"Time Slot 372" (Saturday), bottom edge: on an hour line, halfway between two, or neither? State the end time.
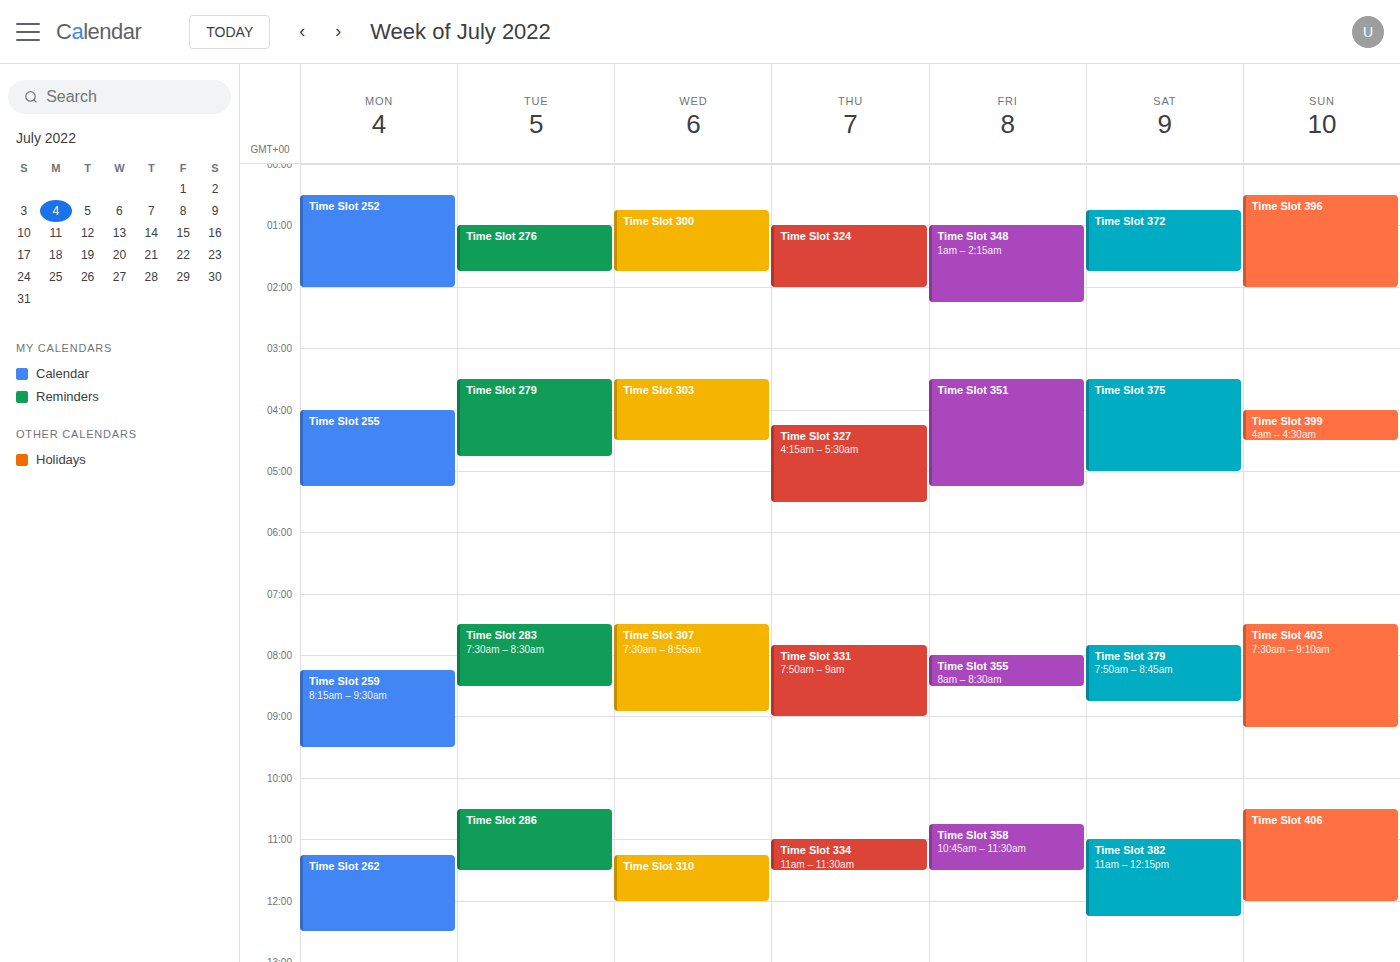
1:45 AM -- neither: three quarters of the way from the 1 AM line to the 2 AM line.